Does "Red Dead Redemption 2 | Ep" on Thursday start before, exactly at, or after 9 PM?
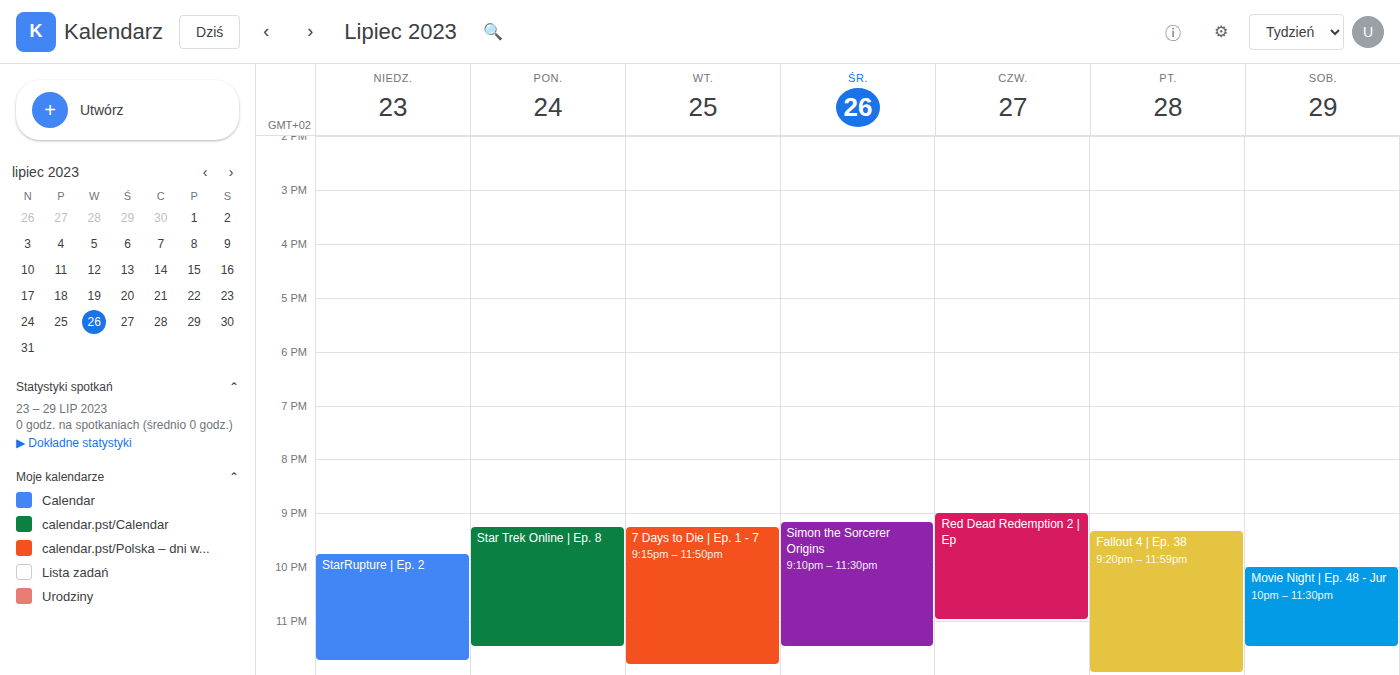
9:00 PM -- exactly at 9 PM, on the 9 PM line.